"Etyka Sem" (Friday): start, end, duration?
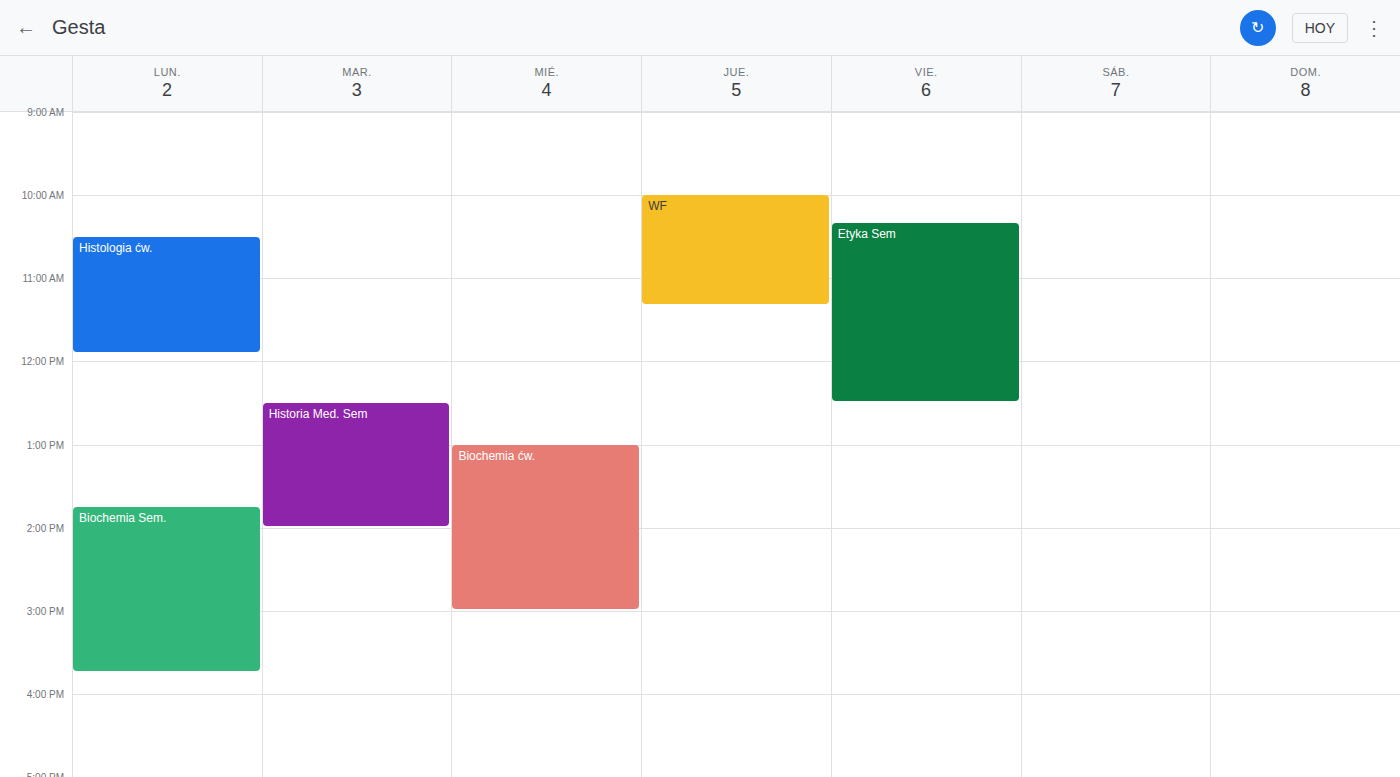
10:20 to 12:30, 2 hours 10 minutes